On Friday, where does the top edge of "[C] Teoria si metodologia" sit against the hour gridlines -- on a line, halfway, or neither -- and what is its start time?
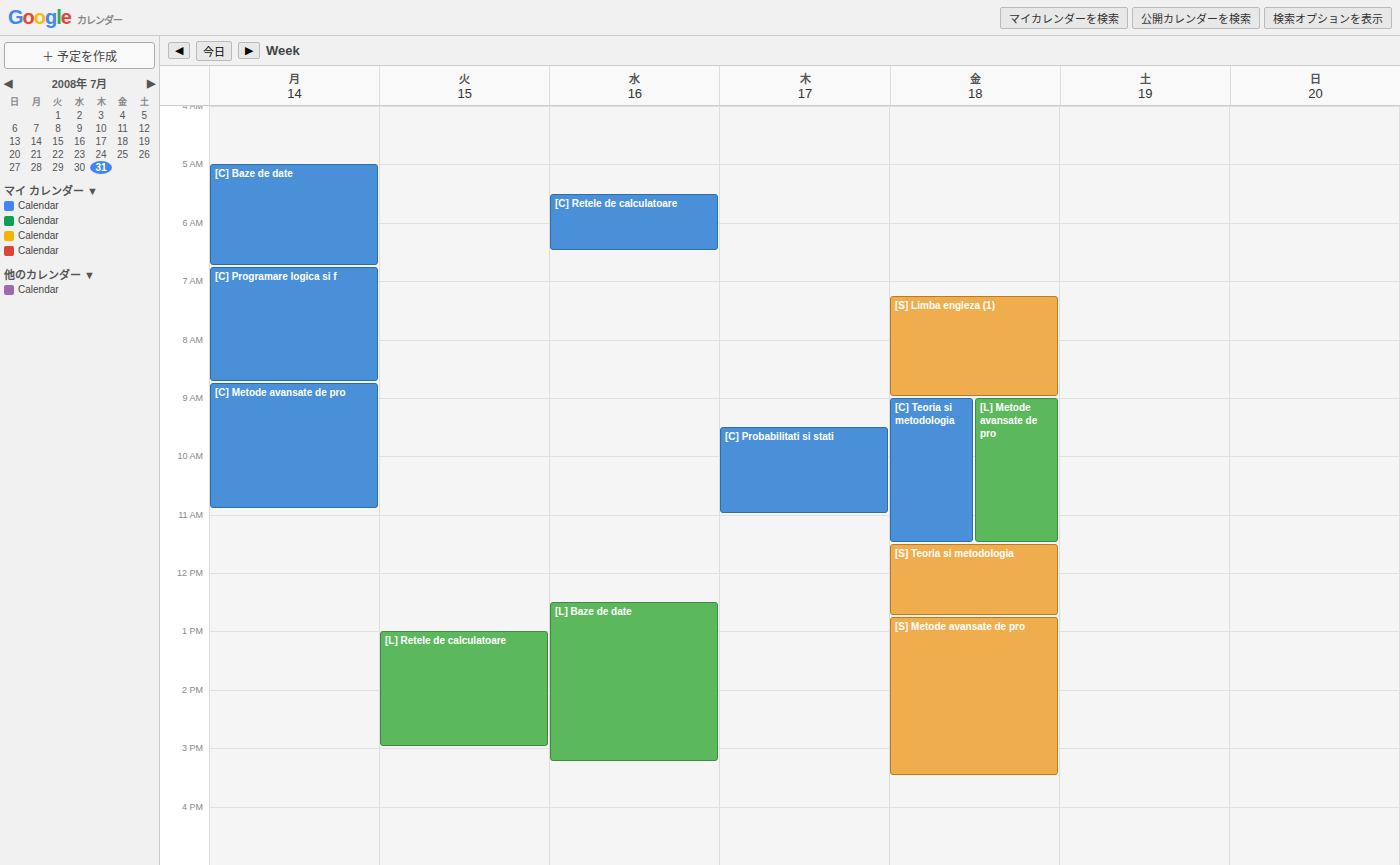
9:00 AM -- exactly on the 9 AM line.